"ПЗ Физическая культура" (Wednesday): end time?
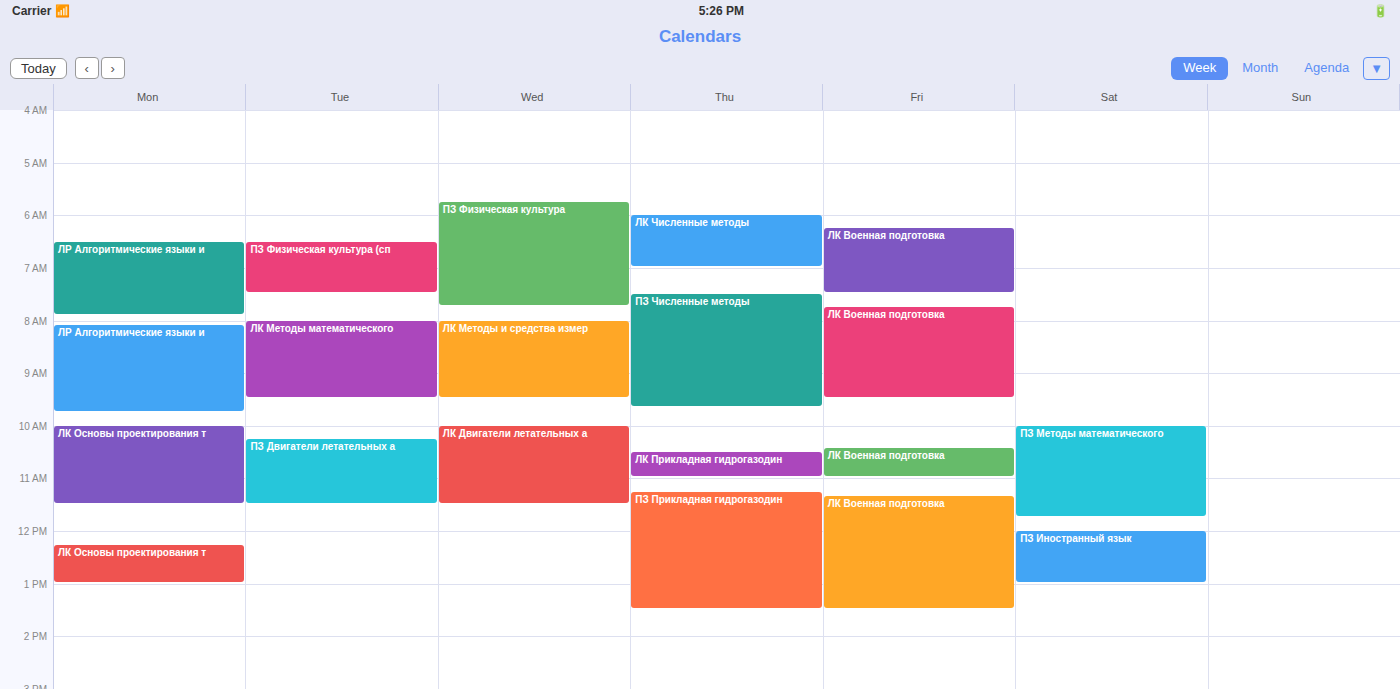
7:45 AM